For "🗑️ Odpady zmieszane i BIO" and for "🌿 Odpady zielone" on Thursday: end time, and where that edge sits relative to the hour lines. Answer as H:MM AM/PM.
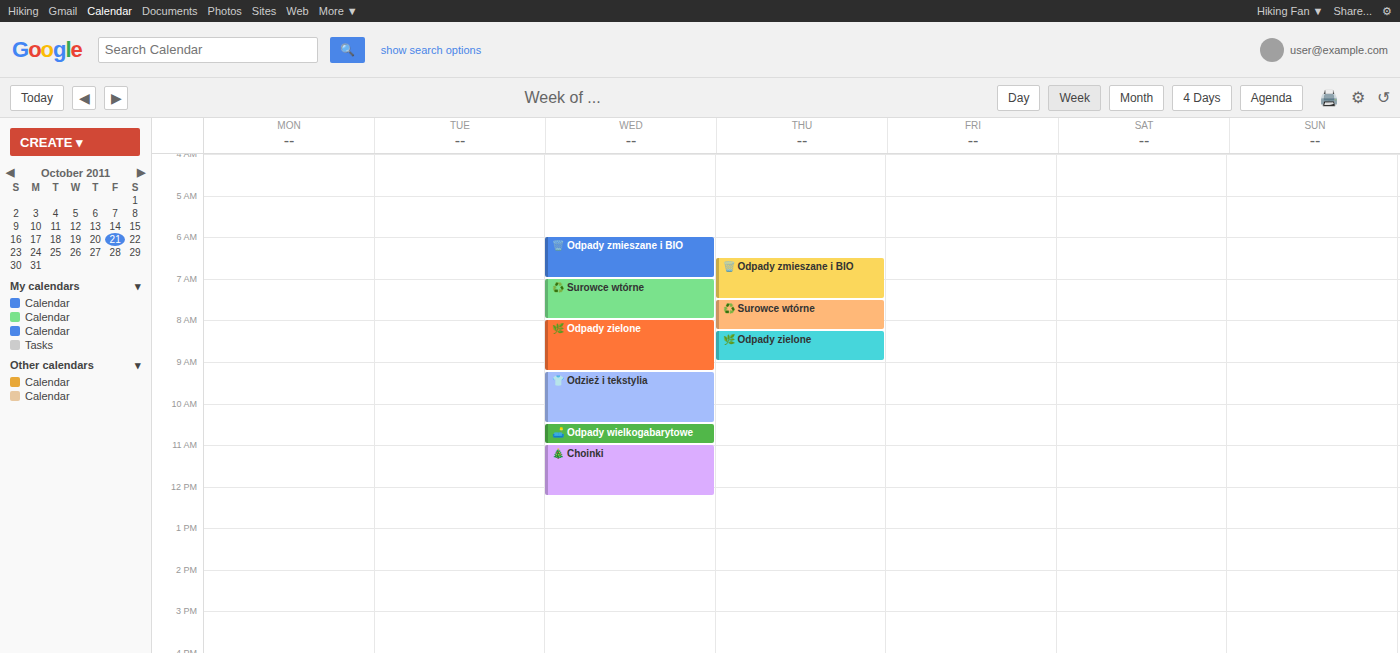
"🗑️ Odpady zmieszane i BIO": 7:30 AM, halfway between the 7 AM and 8 AM lines. "🌿 Odpady zielone": 9:00 AM, exactly on the 9 AM line.